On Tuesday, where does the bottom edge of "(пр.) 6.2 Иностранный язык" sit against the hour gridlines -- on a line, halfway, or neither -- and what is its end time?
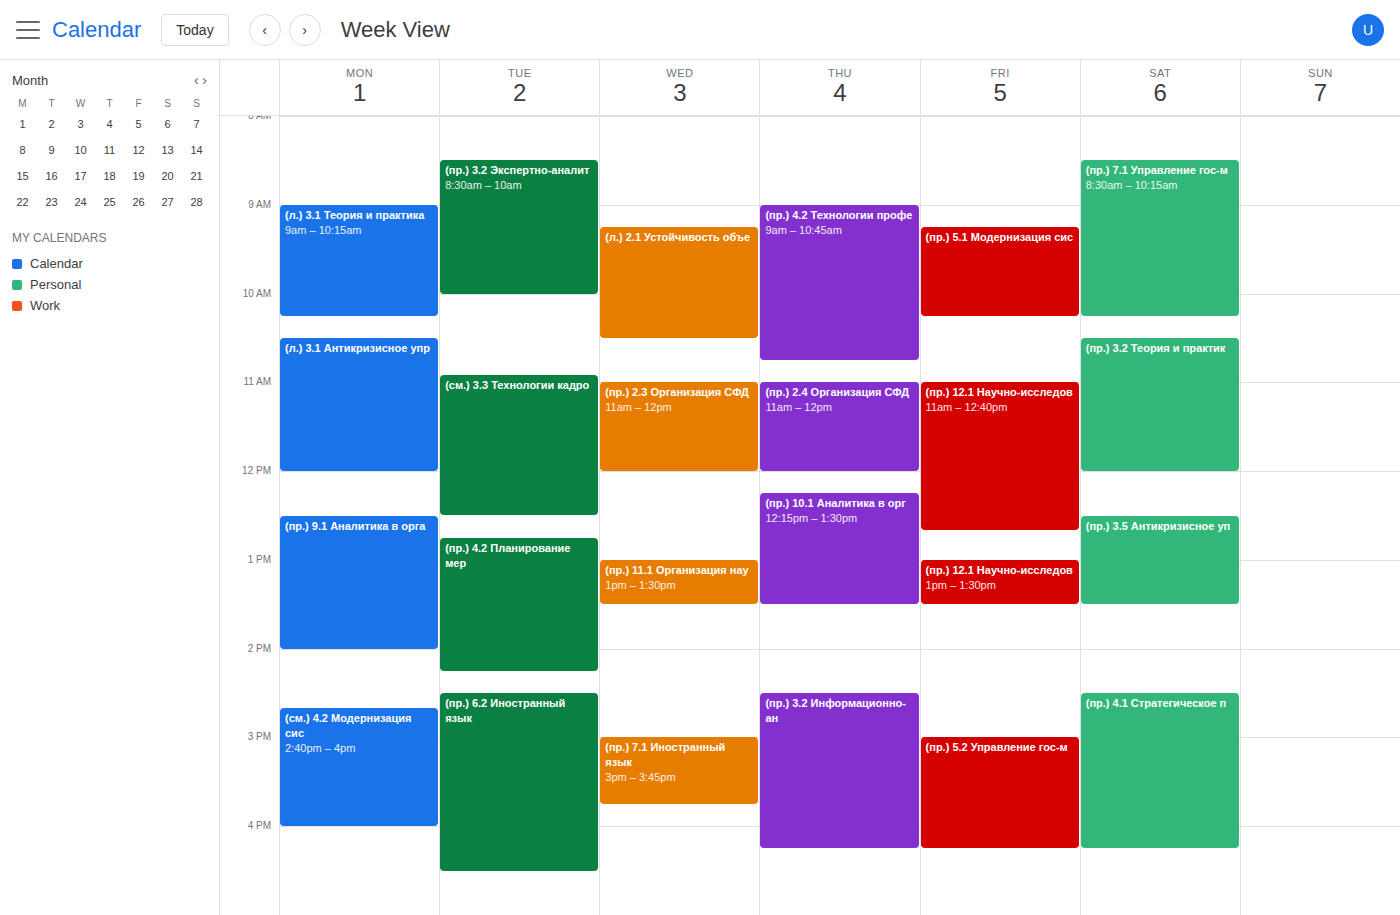
4:30 PM -- halfway between the 4 PM and 5 PM lines.